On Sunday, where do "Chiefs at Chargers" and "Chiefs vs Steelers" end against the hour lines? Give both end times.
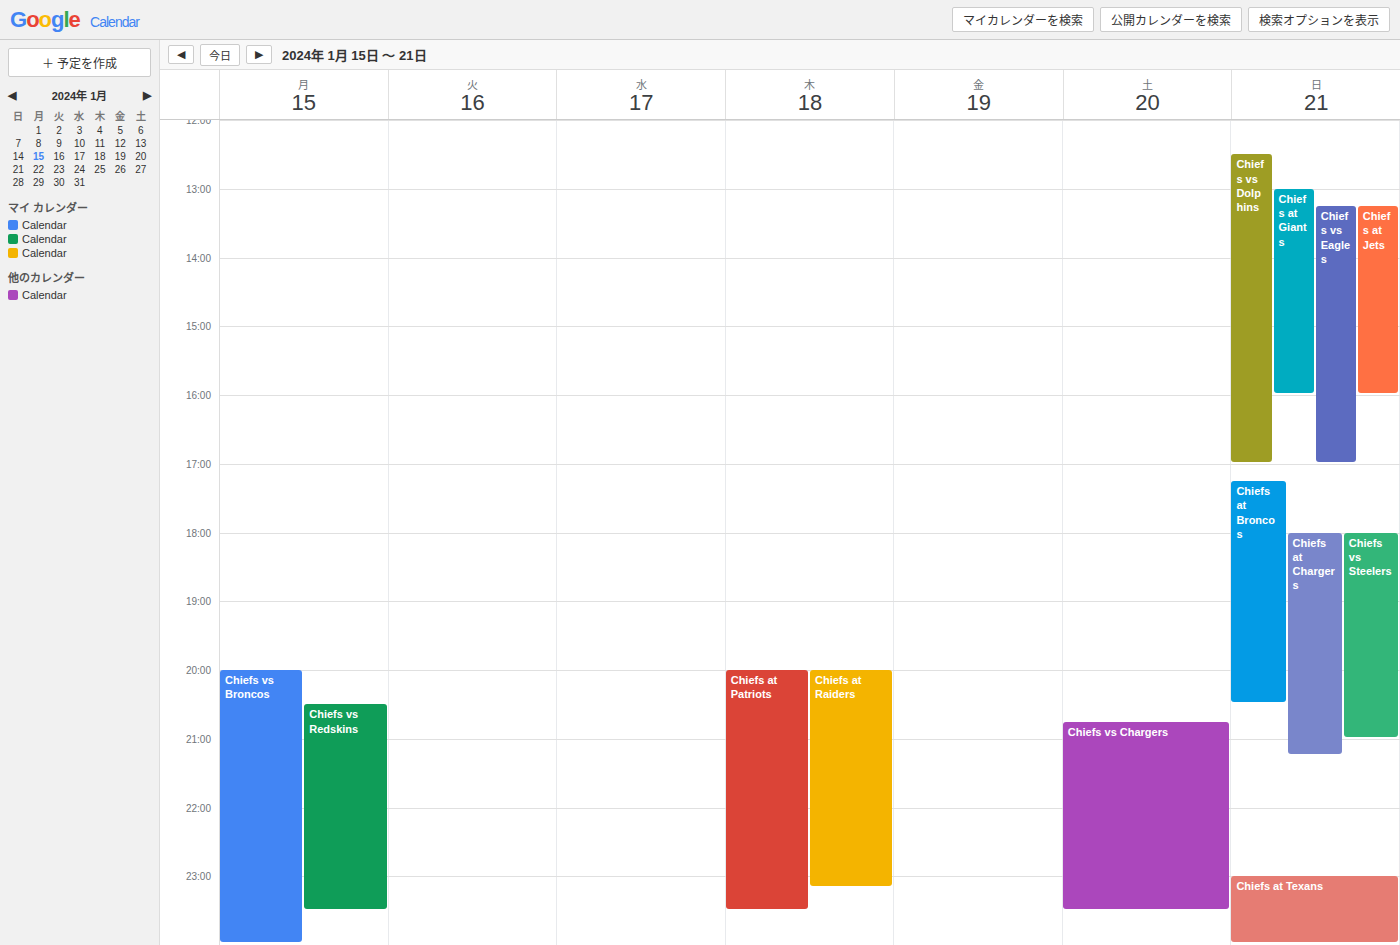
"Chiefs at Chargers": 21:15, neither: a quarter of the way from the 21:00 line to the 22:00 line. "Chiefs vs Steelers": 21:00, exactly on the 21:00 line.